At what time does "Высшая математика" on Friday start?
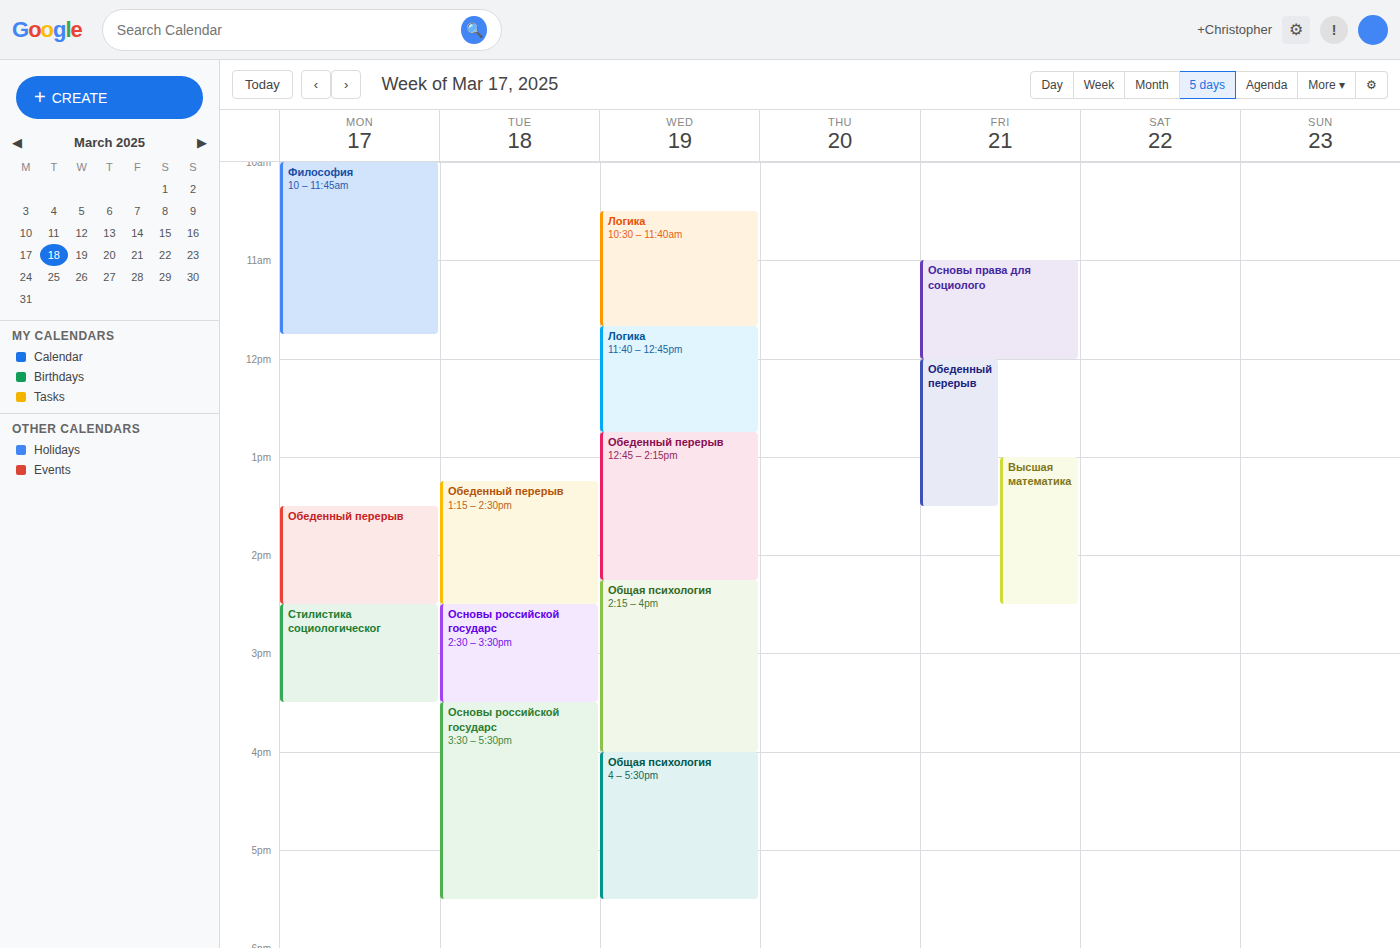
1:00 PM